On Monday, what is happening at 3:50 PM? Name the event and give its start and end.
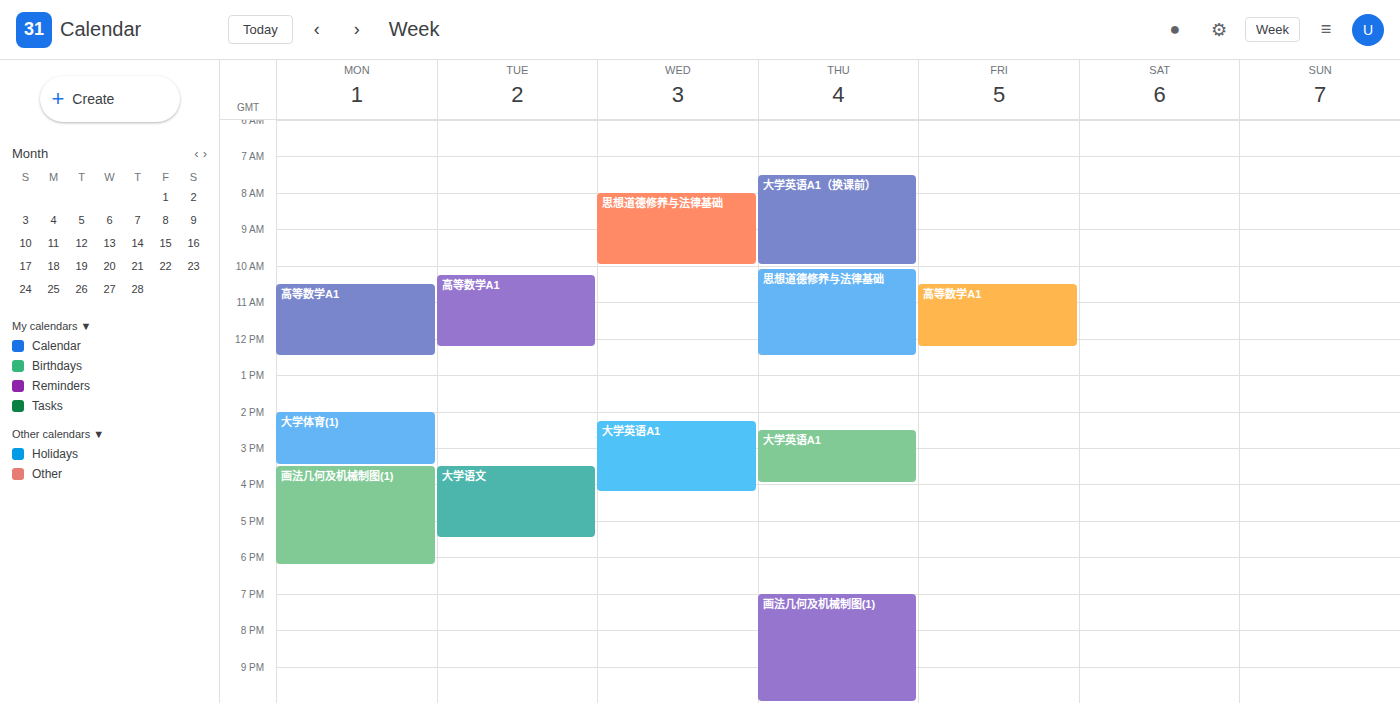
"画法几何及机械制图(1)", 3:30 PM to 6:15 PM